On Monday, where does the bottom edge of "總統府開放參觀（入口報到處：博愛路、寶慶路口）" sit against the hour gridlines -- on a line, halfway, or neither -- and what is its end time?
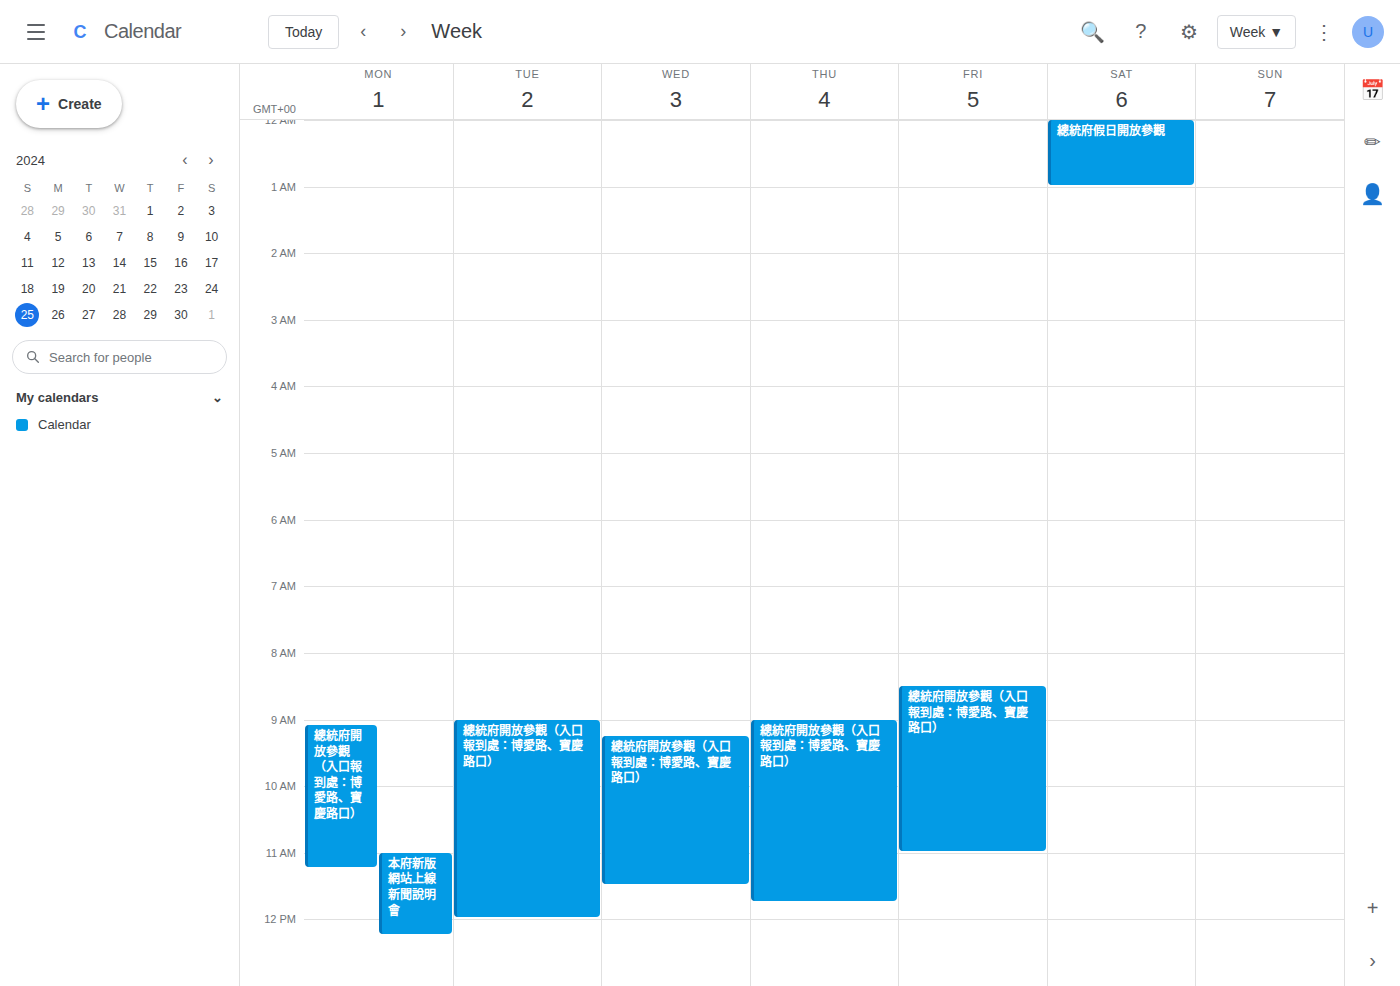
11:15 AM -- neither: a quarter of the way from the 11 AM line to the 12 PM line.